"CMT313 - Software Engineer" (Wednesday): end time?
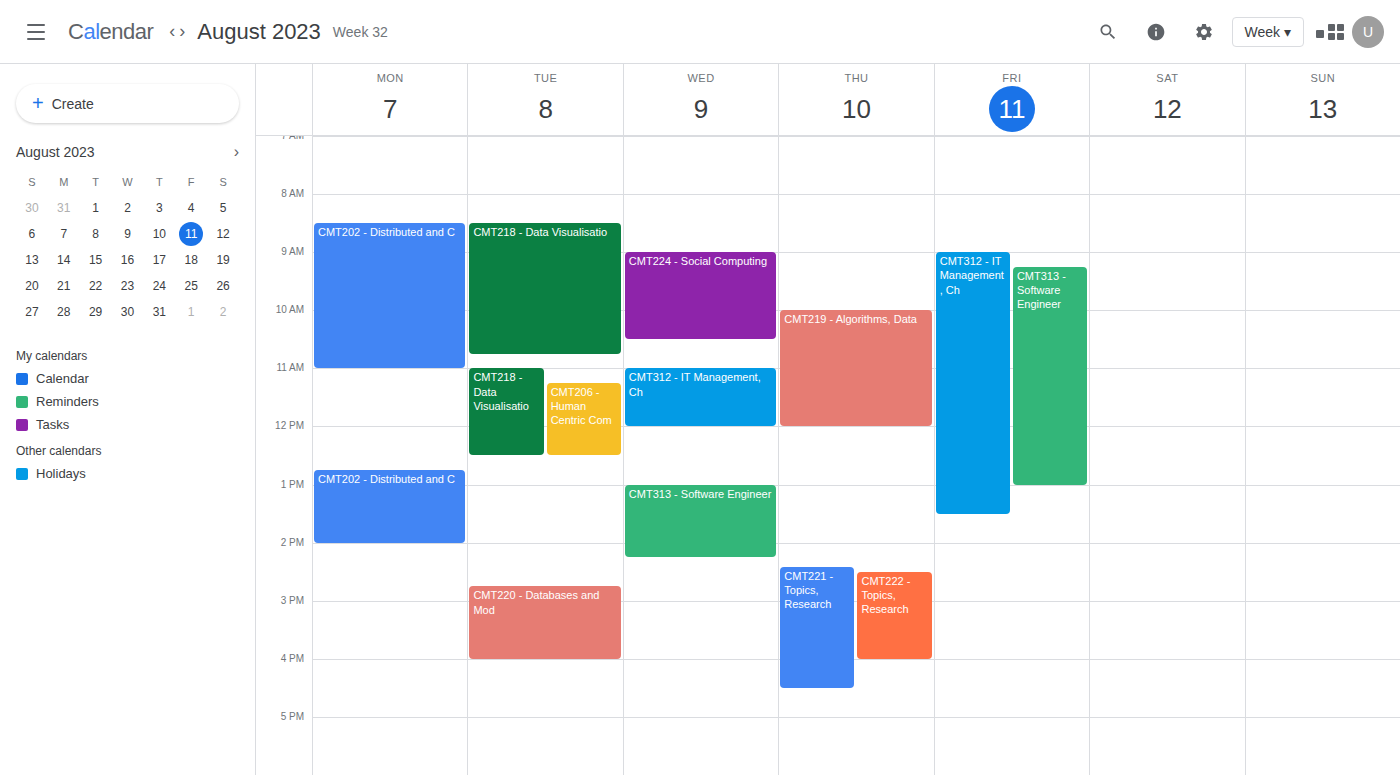
2:15 PM